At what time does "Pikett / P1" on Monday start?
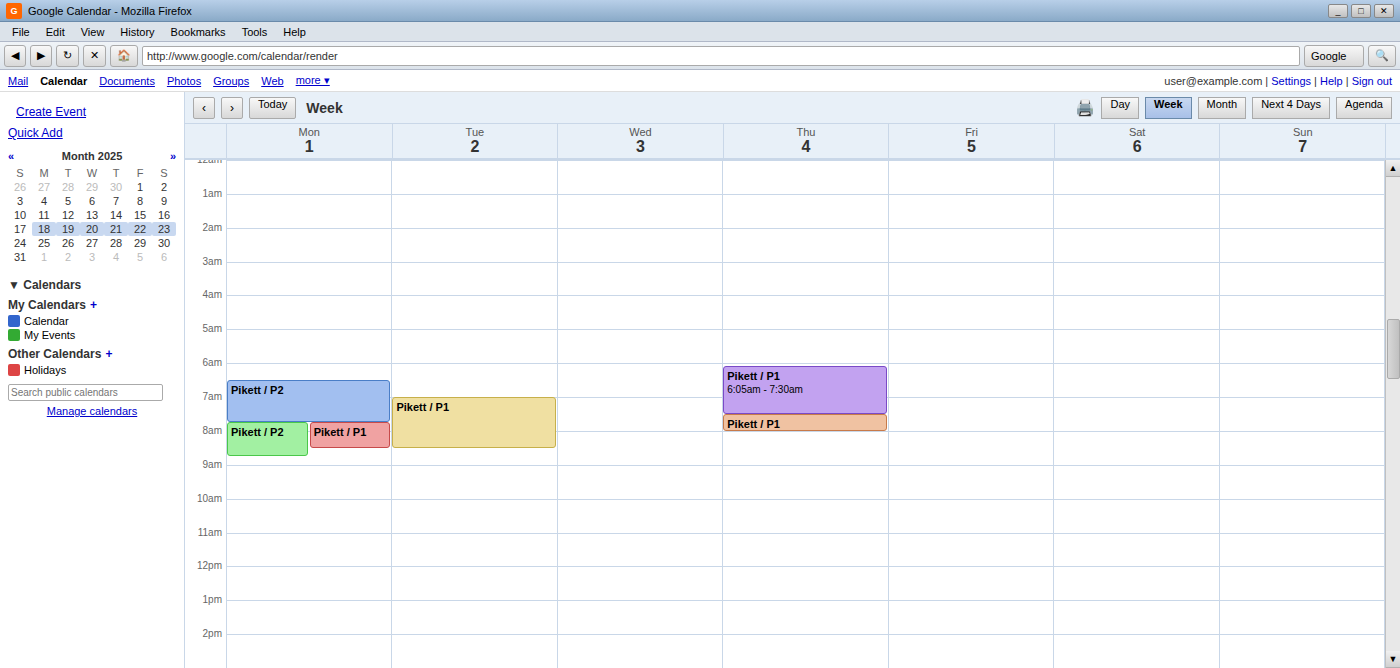
7:45 AM